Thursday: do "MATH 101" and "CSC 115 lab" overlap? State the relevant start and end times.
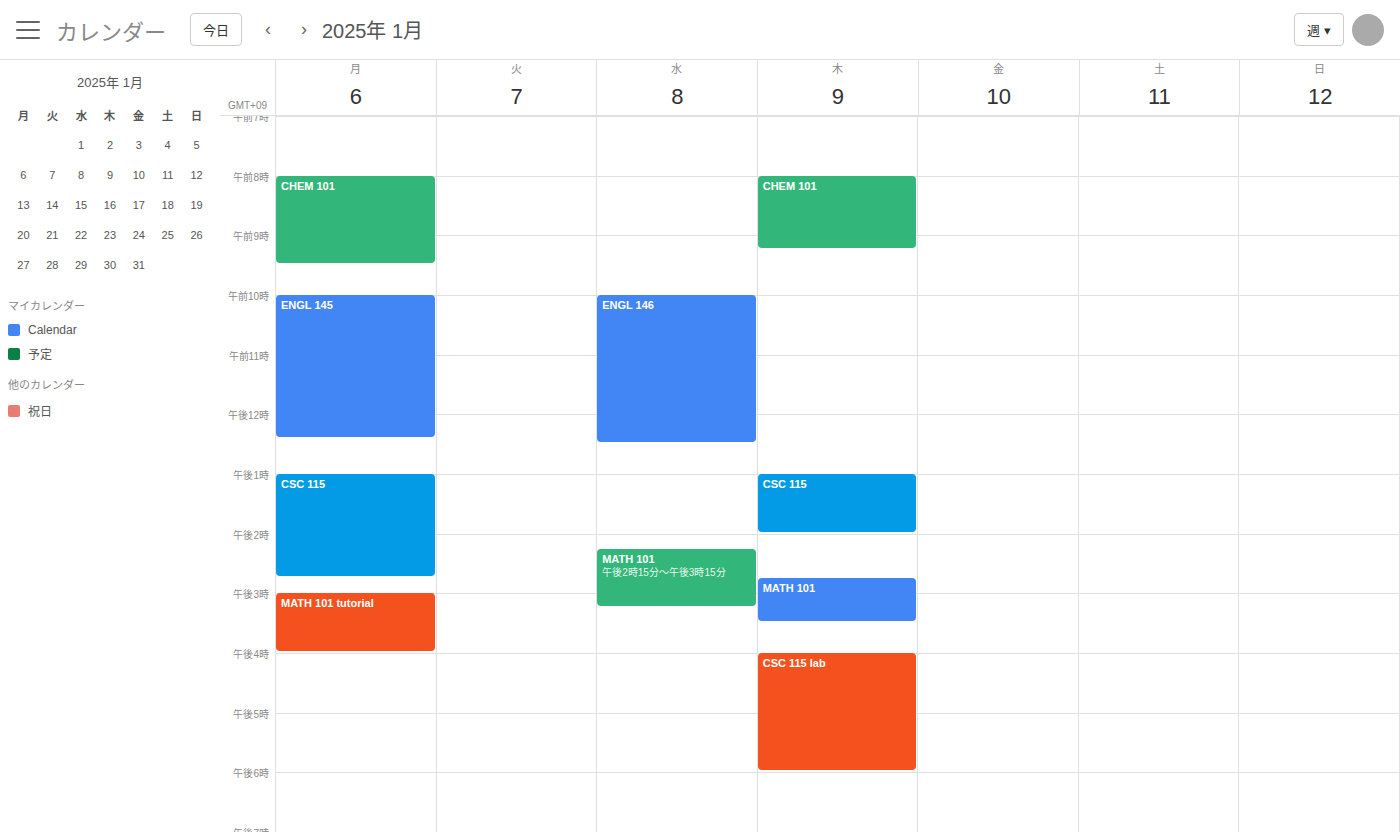
"MATH 101" ends at 3:30 PM and "CSC 115 lab" starts at 4:00 PM -- no overlap.